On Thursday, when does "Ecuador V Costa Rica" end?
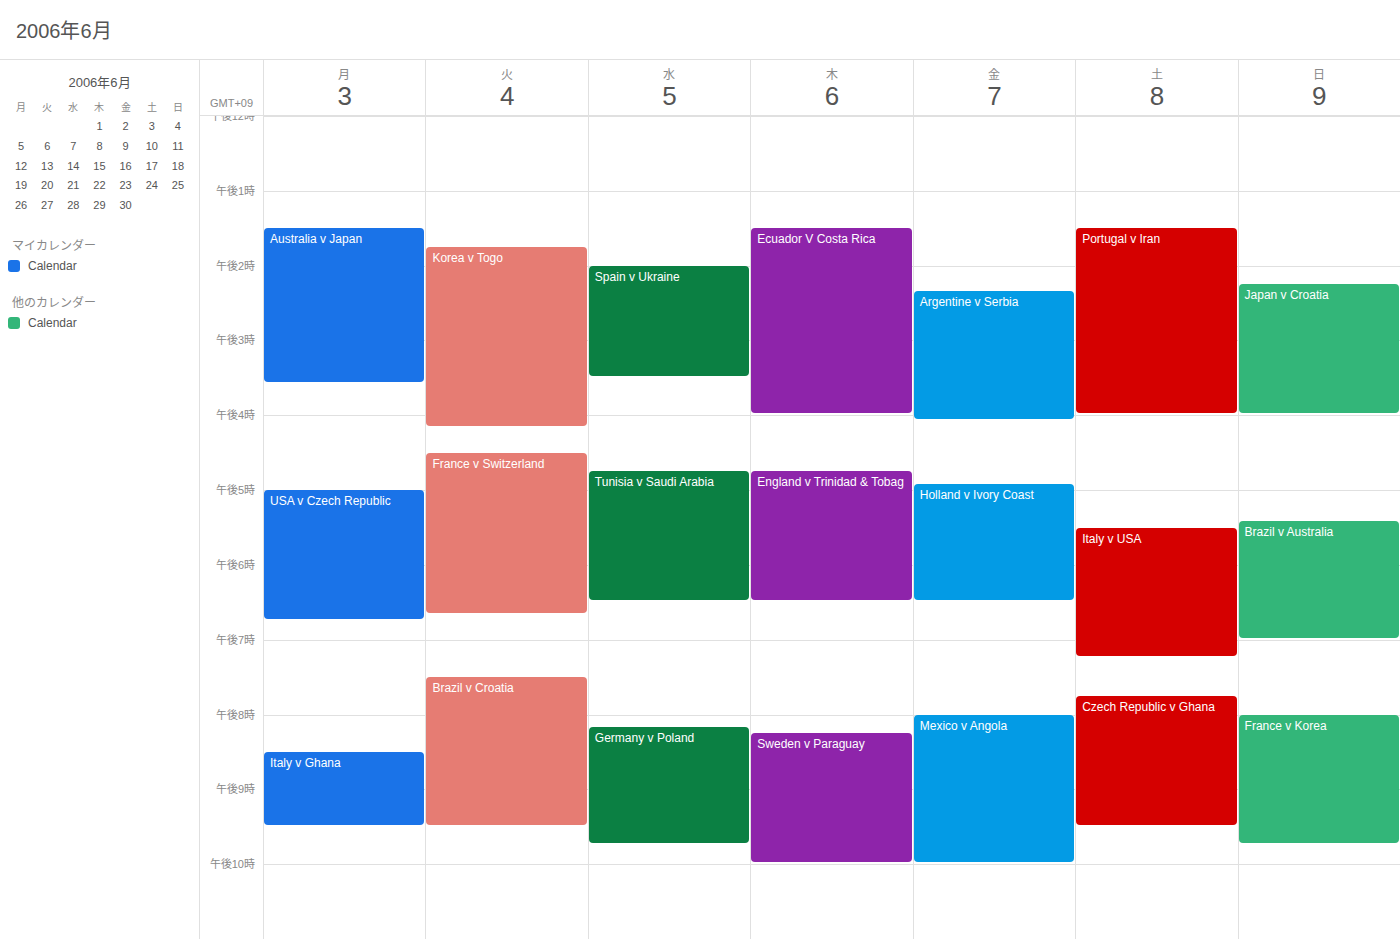
4:00 PM